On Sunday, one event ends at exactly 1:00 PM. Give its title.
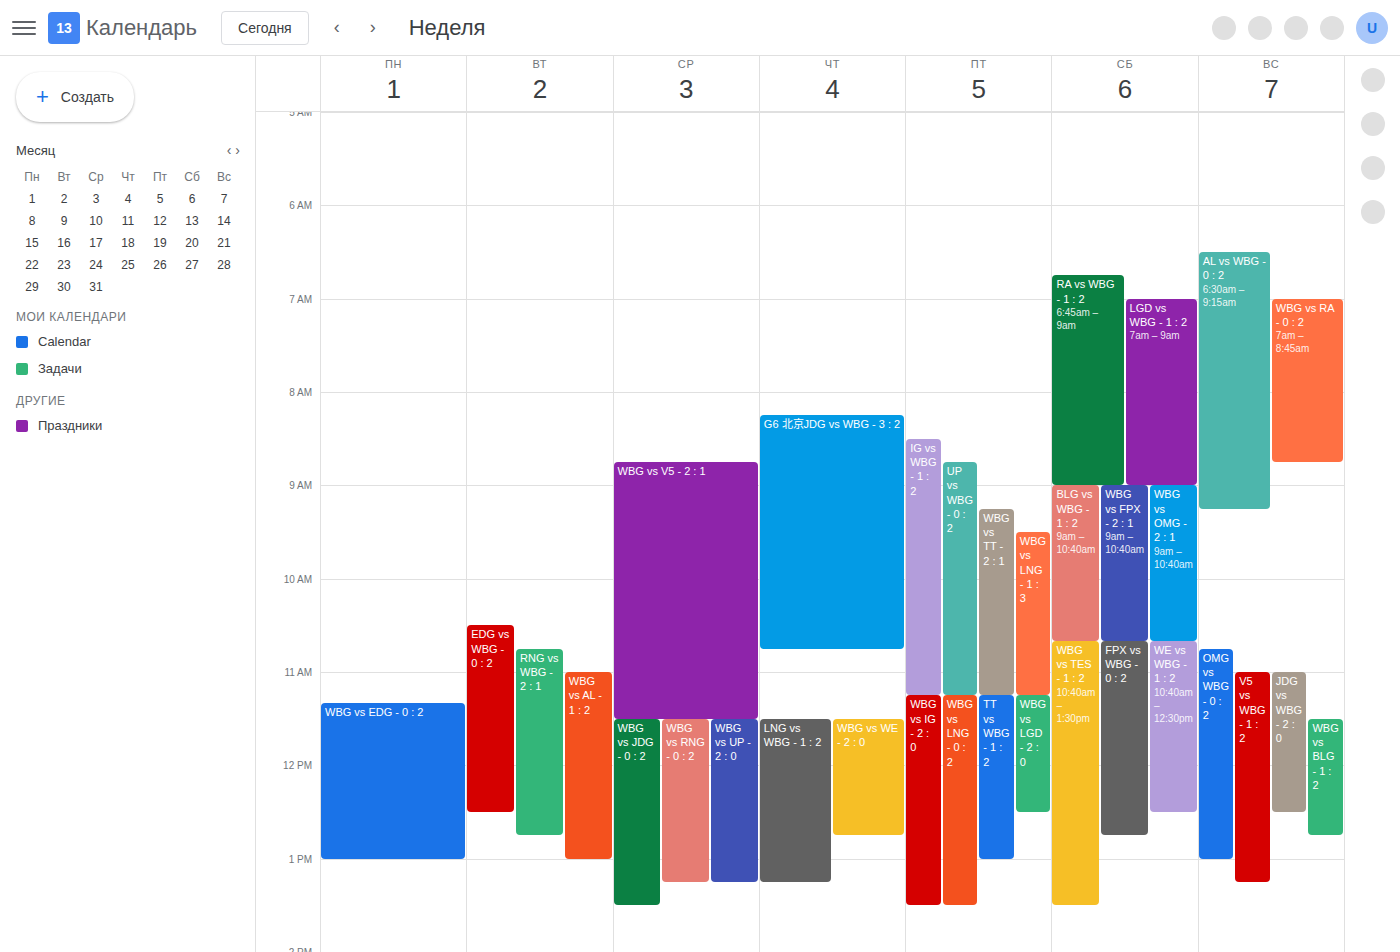
"OMG vs WBG - 0 : 2"